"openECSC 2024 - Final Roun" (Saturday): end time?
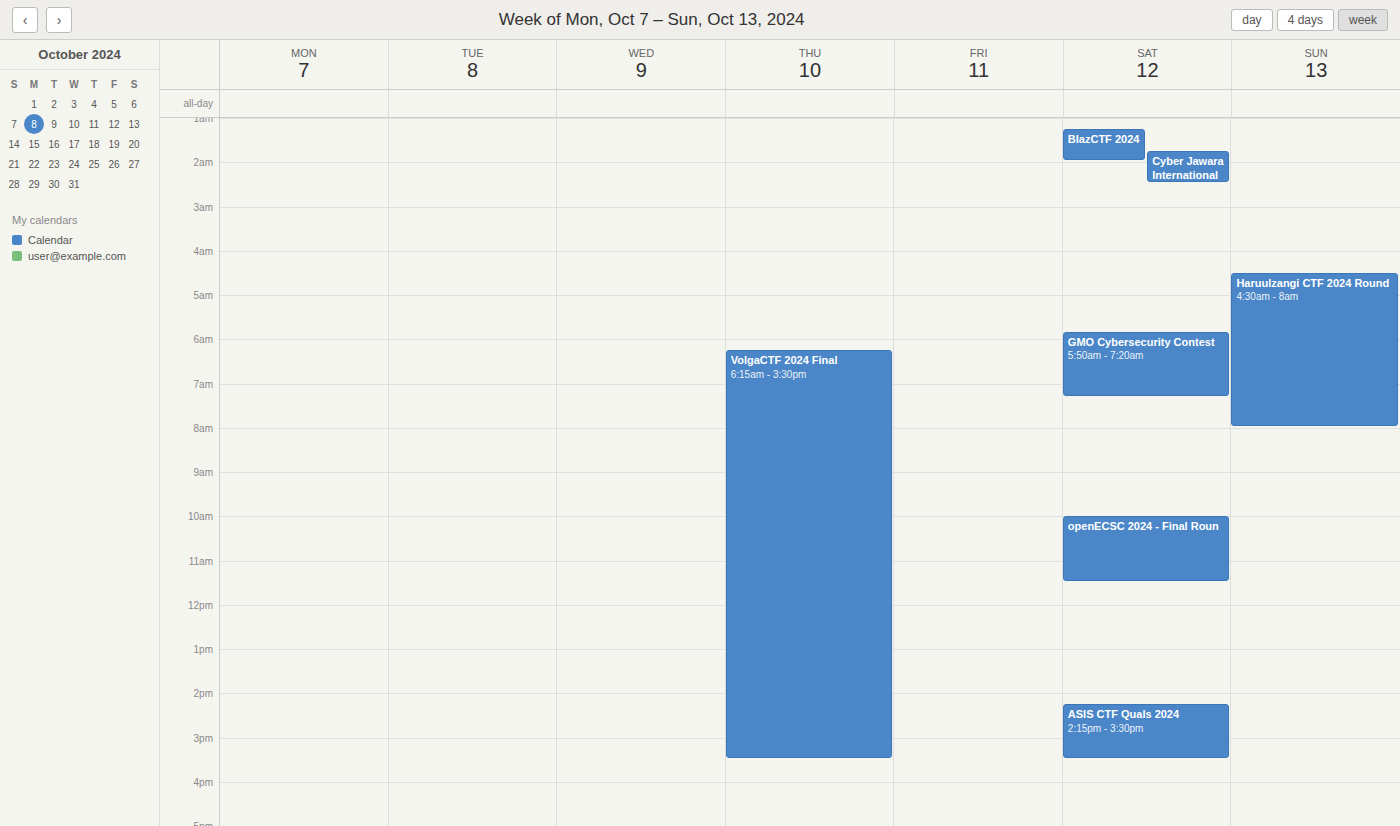
11:30 AM